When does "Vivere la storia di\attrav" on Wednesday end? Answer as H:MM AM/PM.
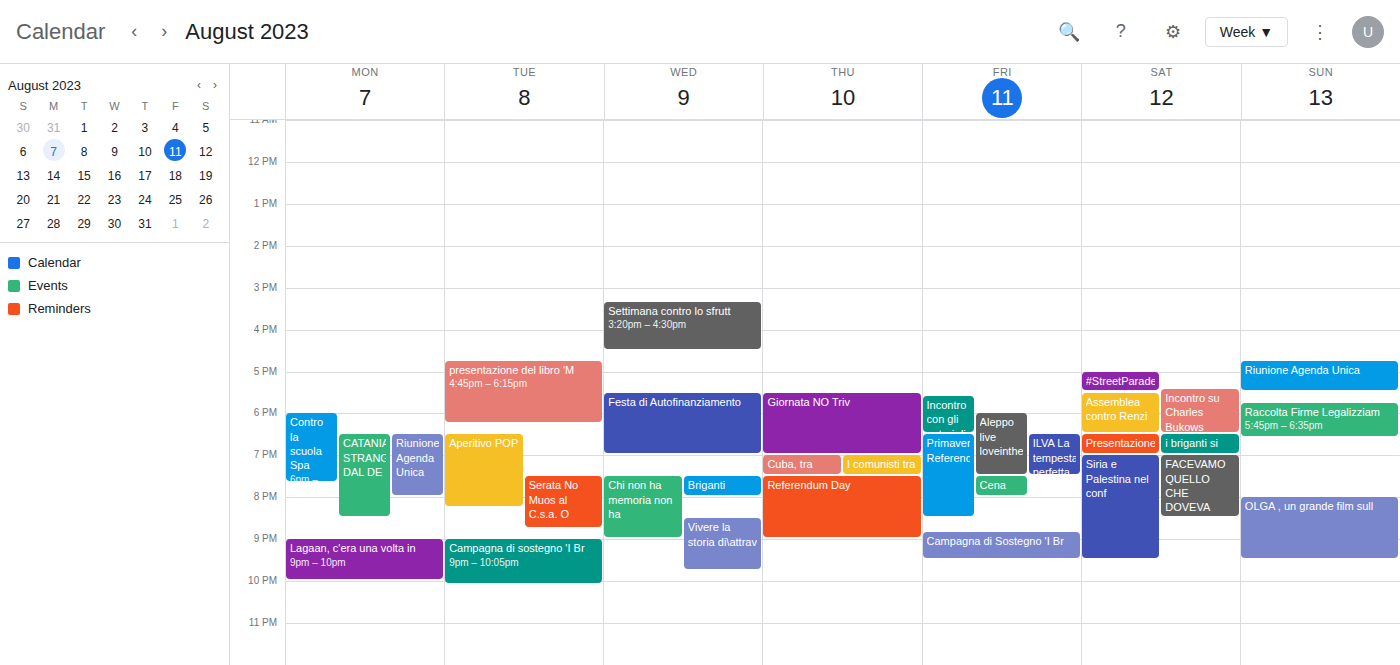
9:45 PM